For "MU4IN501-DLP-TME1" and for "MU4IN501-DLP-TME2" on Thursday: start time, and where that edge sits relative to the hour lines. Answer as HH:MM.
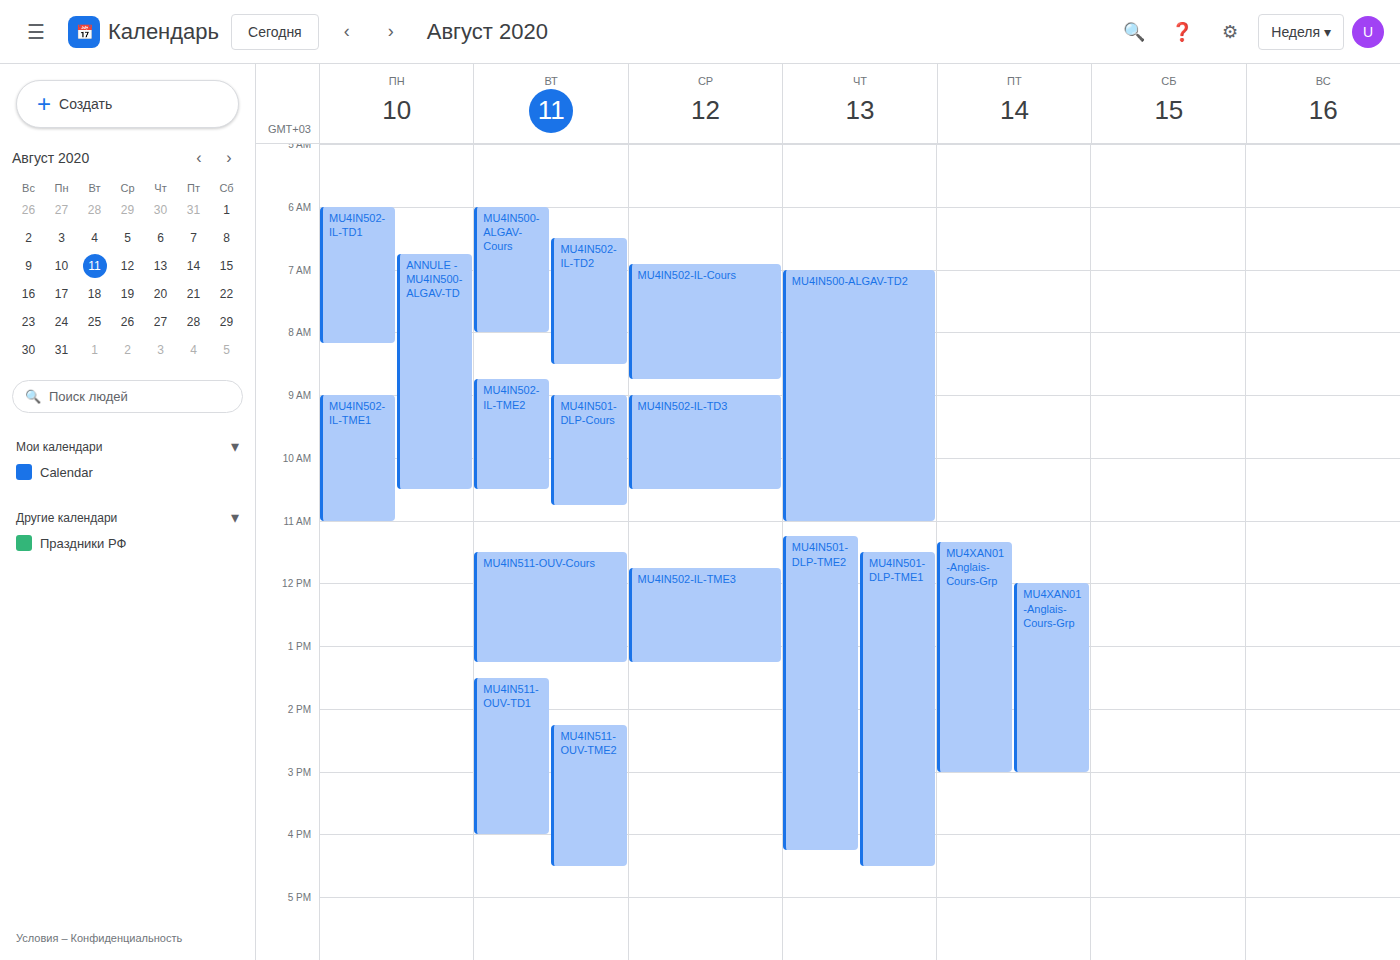
"MU4IN501-DLP-TME1": 11:30, halfway between the 11:00 and 12:00 lines. "MU4IN501-DLP-TME2": 11:15, neither: a quarter of the way from the 11:00 line to the 12:00 line.